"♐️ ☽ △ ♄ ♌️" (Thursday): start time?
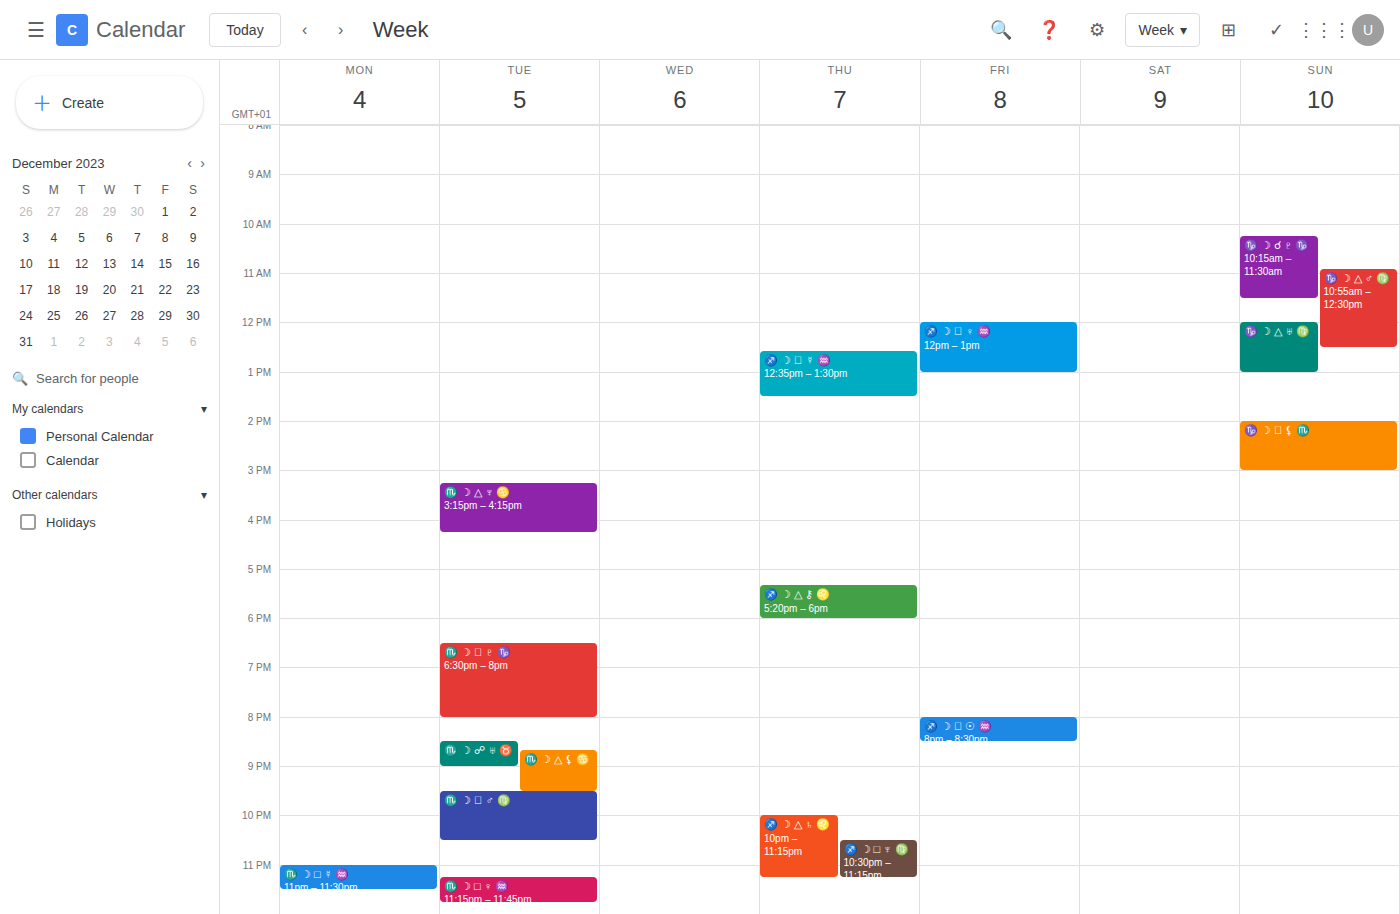
10:00 PM